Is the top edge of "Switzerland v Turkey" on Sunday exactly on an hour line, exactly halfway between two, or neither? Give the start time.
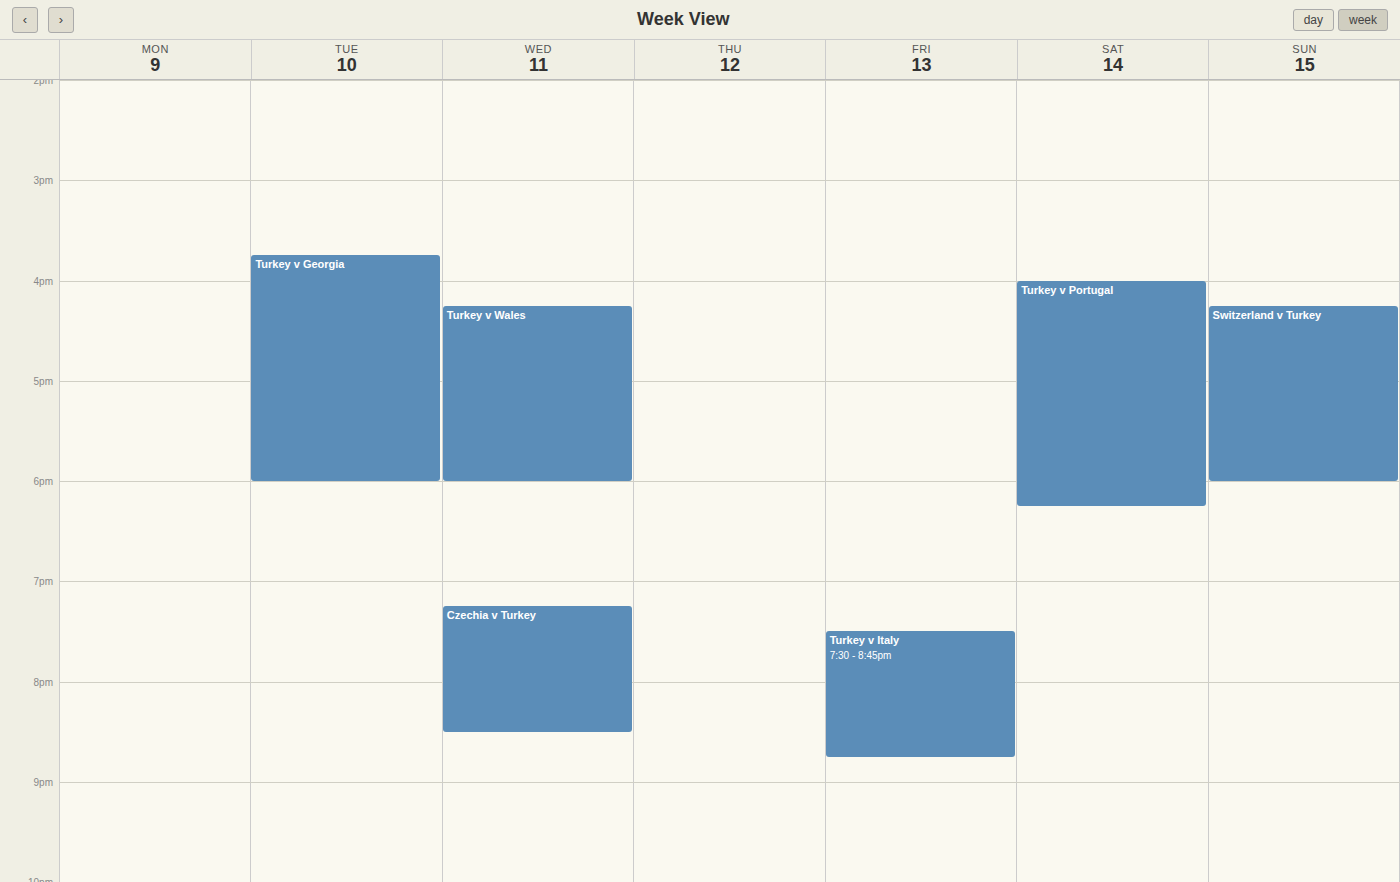
4:15 PM -- neither: a quarter of the way from the 4 PM line to the 5 PM line.